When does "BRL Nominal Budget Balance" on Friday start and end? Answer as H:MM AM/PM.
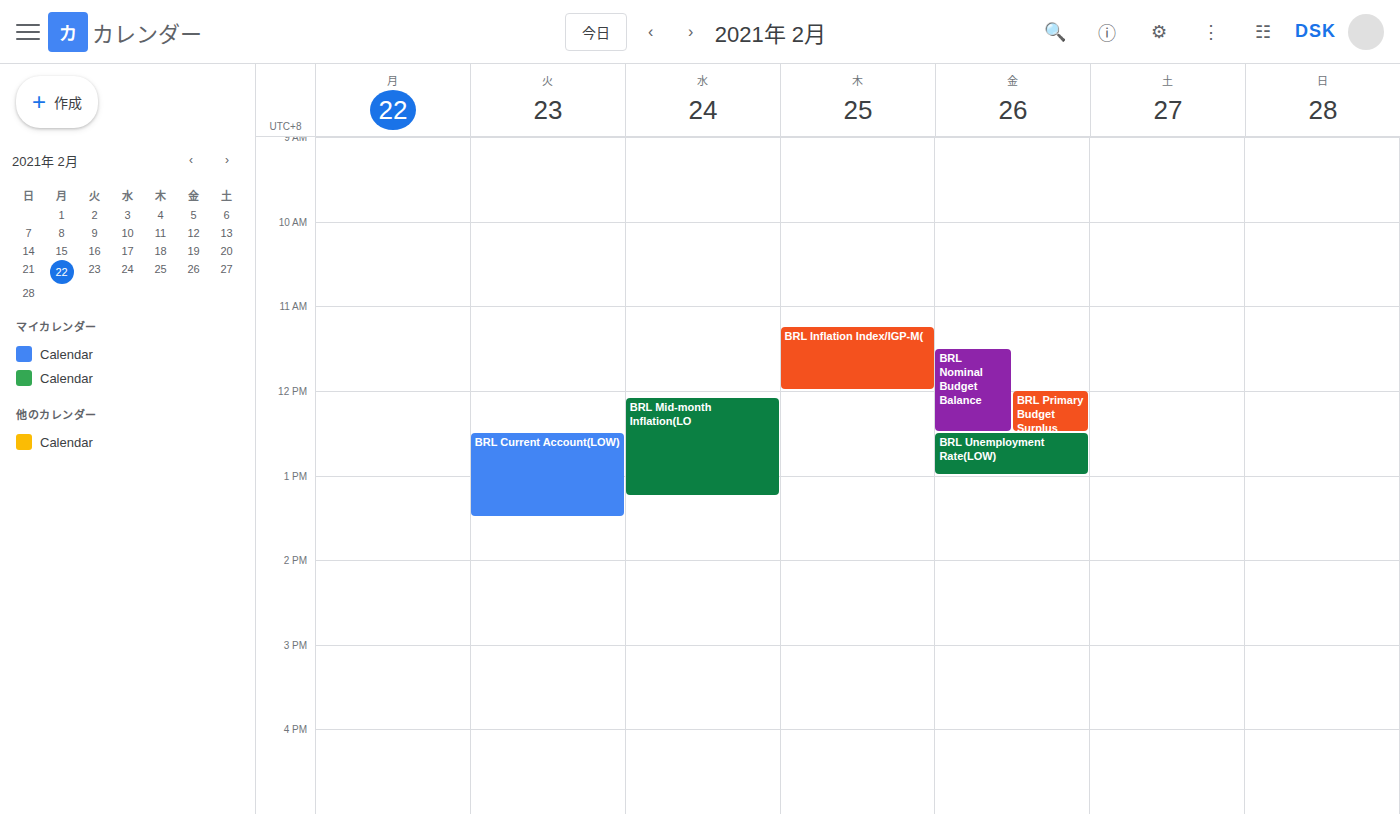
11:30 AM to 12:30 PM